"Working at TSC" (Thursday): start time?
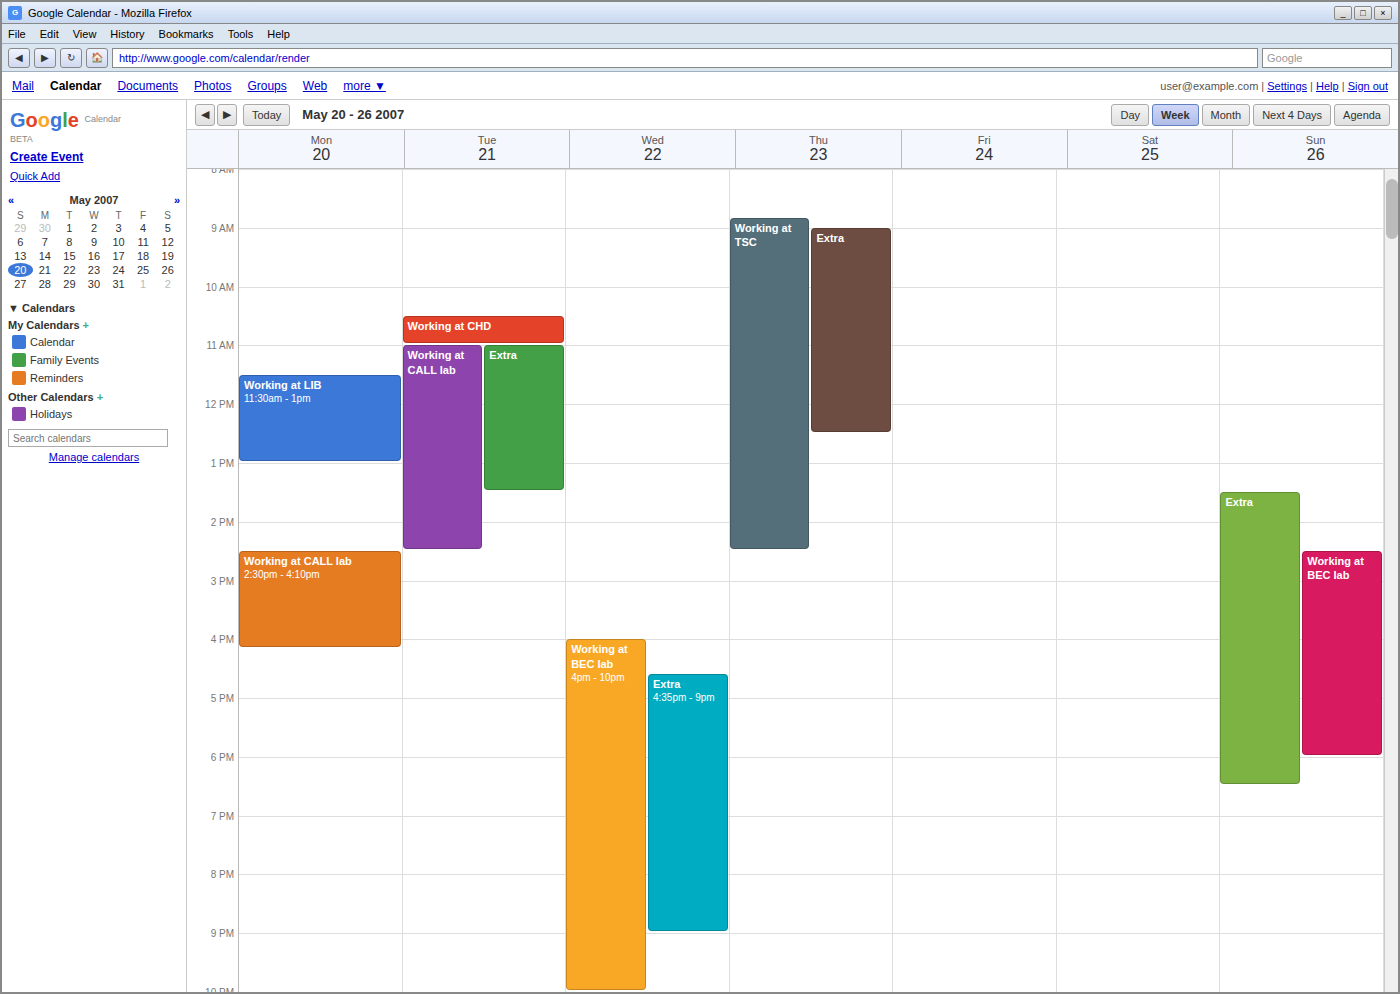
8:50 AM